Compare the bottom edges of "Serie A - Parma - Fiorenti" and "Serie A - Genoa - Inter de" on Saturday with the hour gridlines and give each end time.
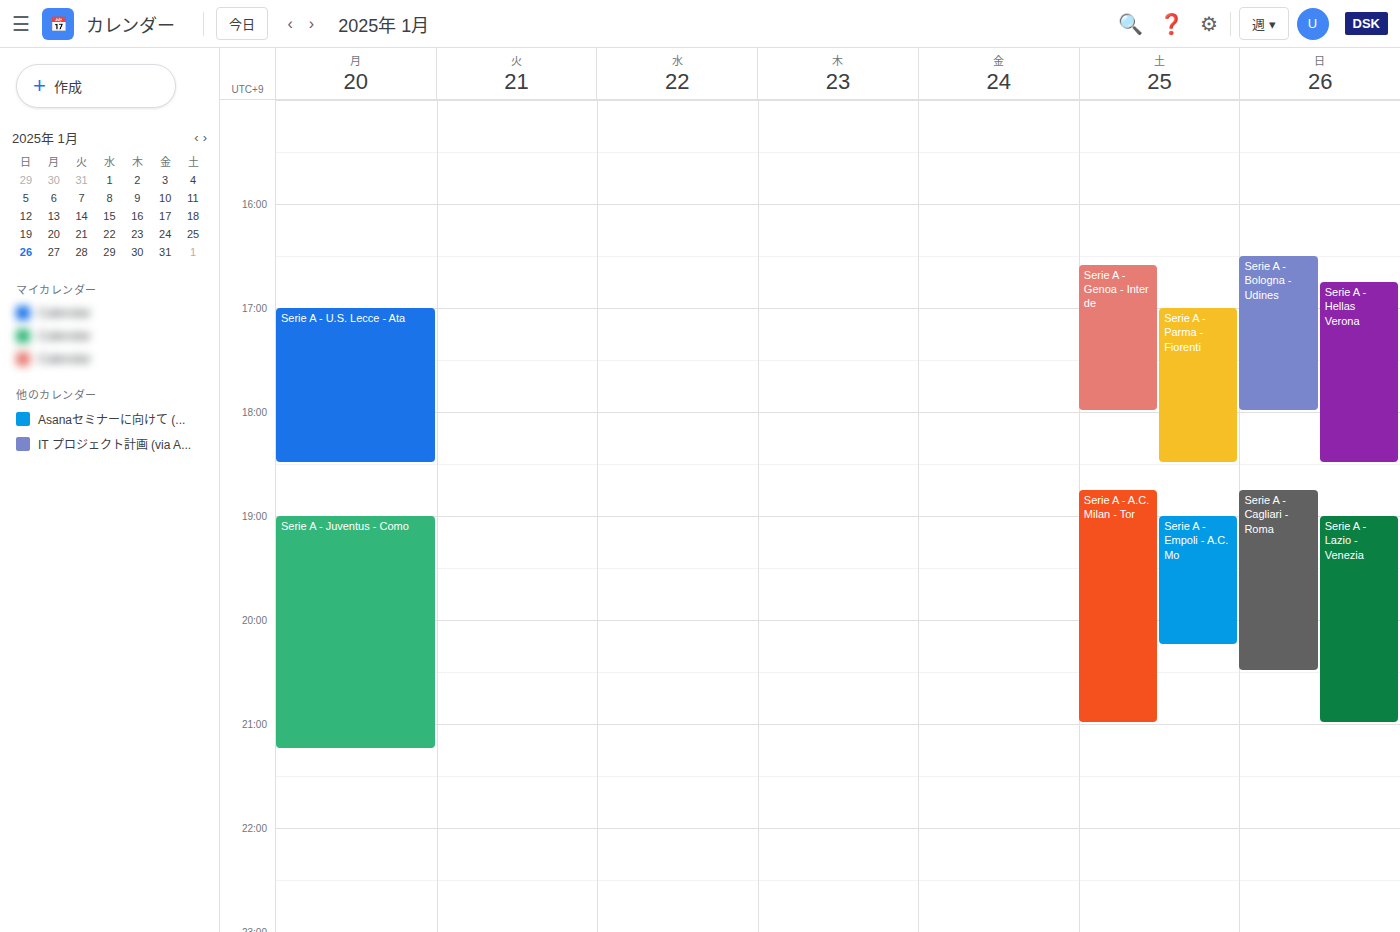
"Serie A - Parma - Fiorenti": 6:30 PM, halfway between the 6 PM and 7 PM lines. "Serie A - Genoa - Inter de": 6:00 PM, exactly on the 6 PM line.